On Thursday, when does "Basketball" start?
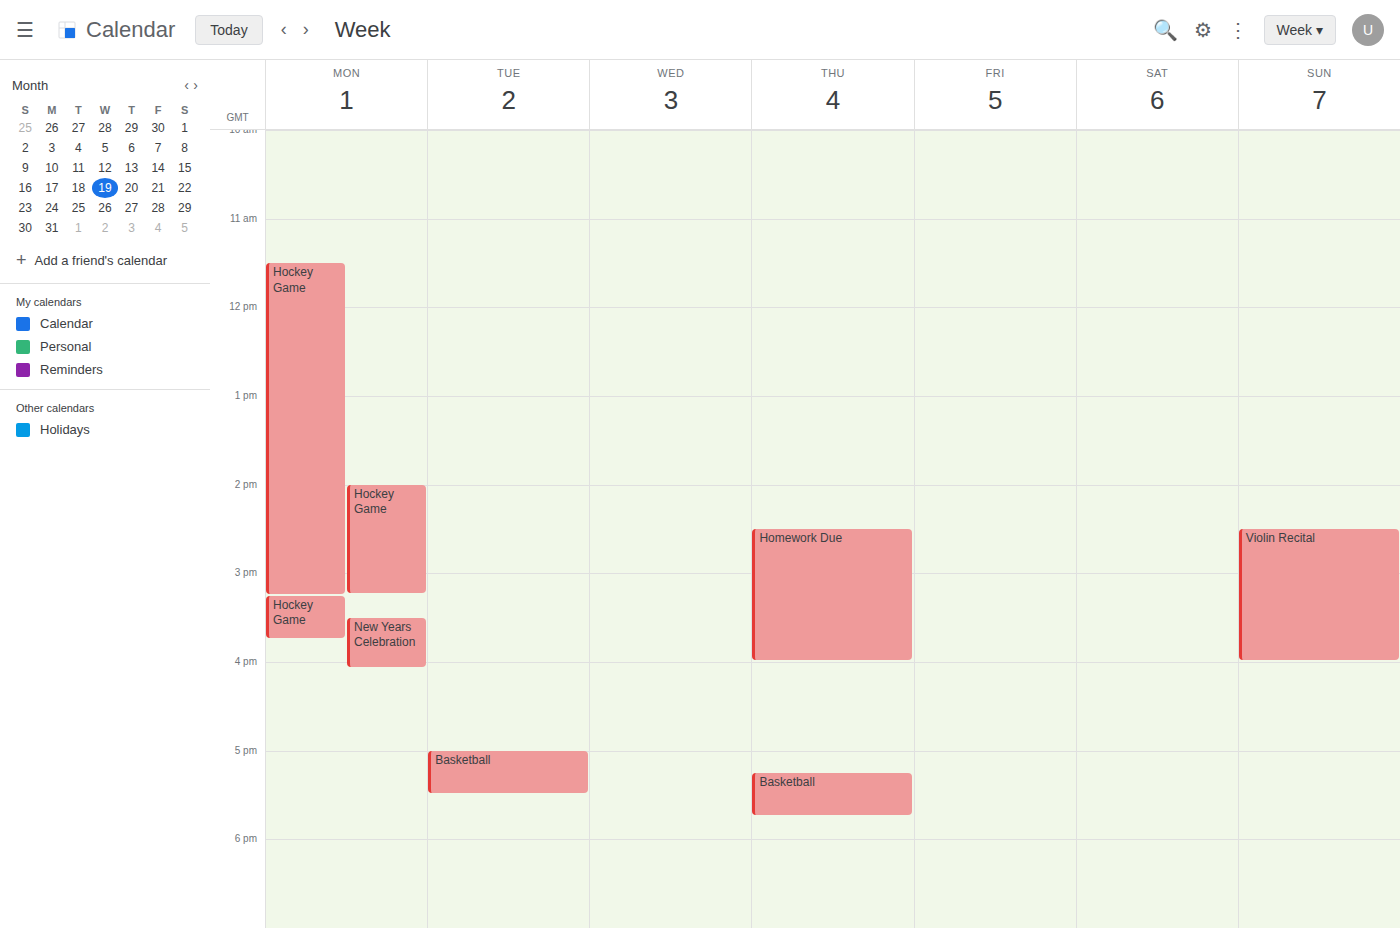
17:15